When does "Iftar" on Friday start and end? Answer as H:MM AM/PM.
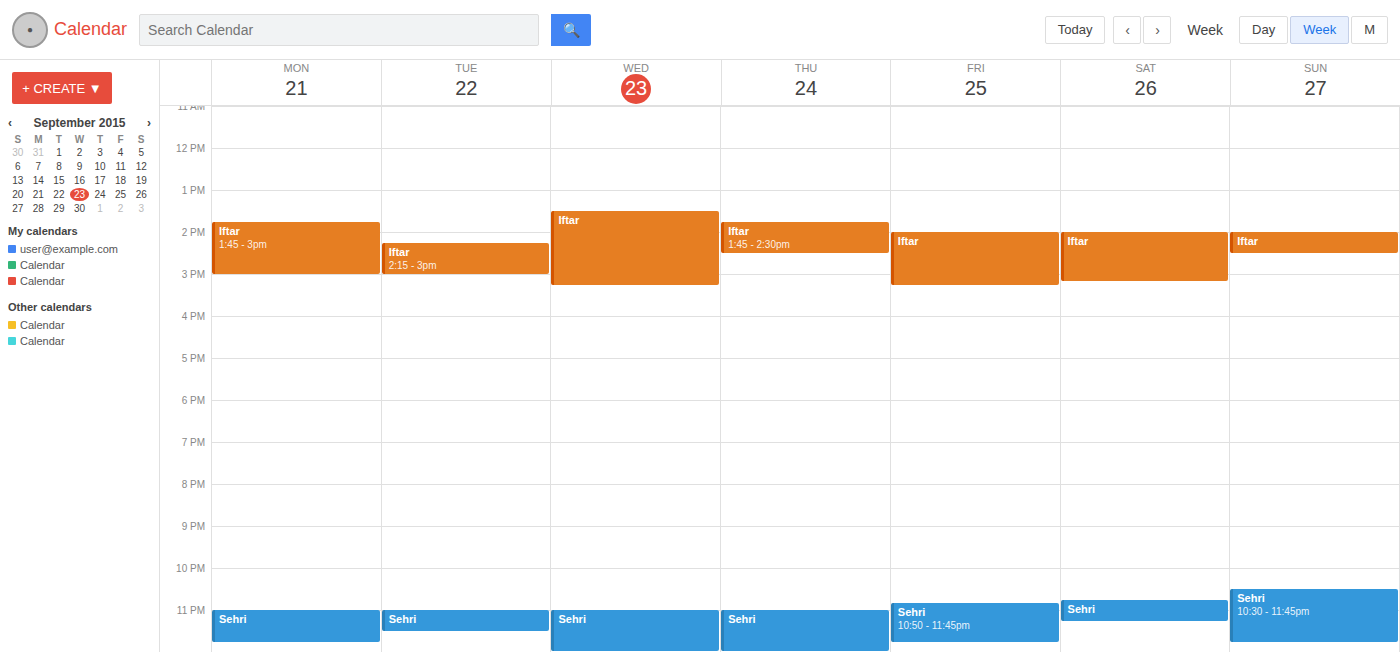
2:00 PM to 3:15 PM